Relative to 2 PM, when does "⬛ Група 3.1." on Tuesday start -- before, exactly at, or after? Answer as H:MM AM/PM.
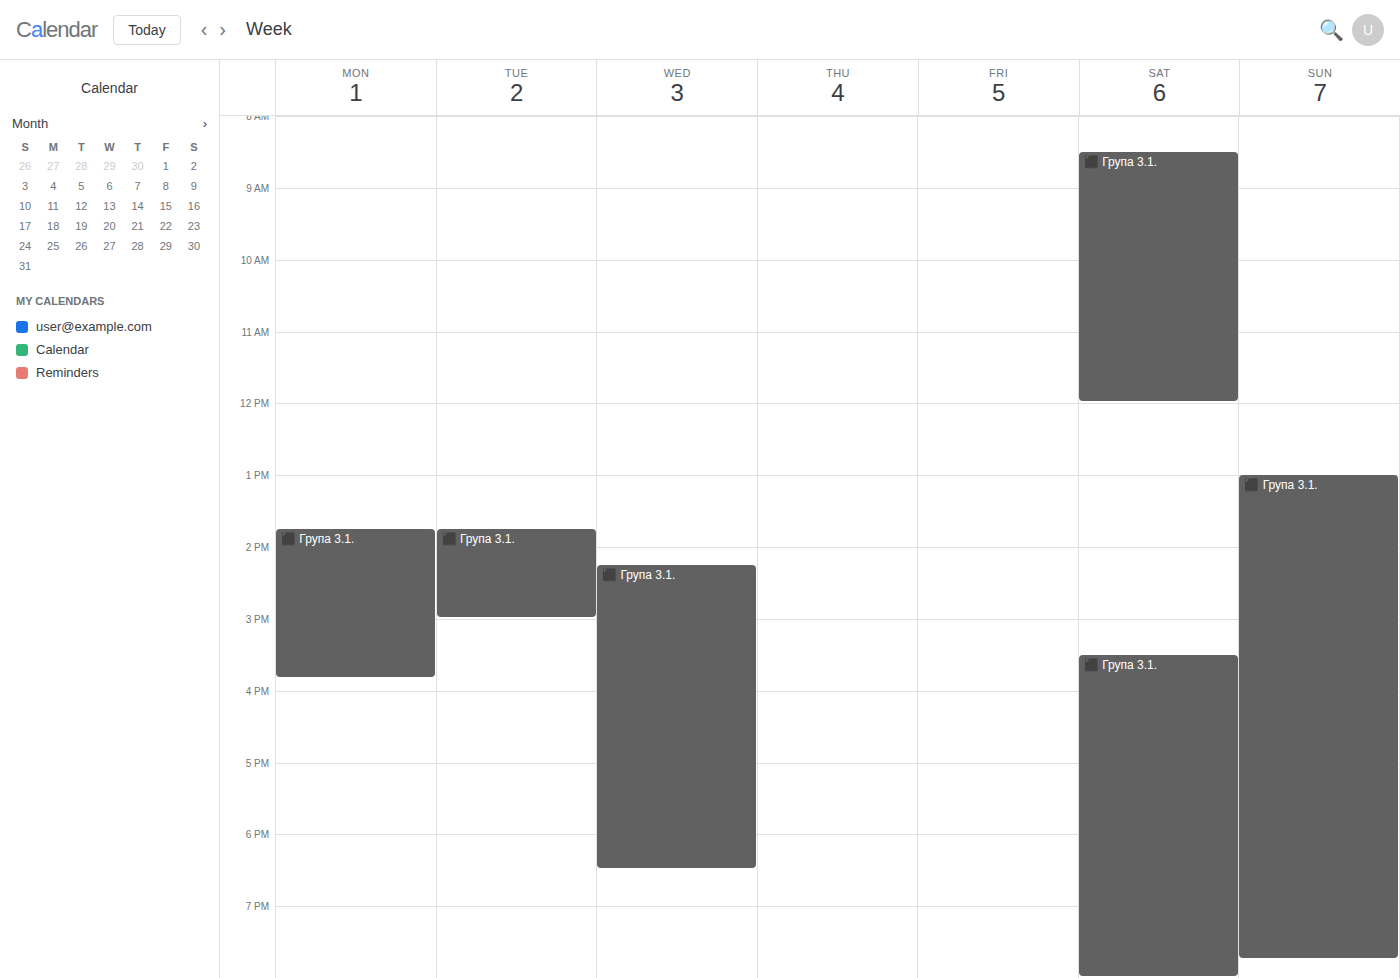
1:45 PM -- before 2 PM, 15 minutes above the 2 PM line.